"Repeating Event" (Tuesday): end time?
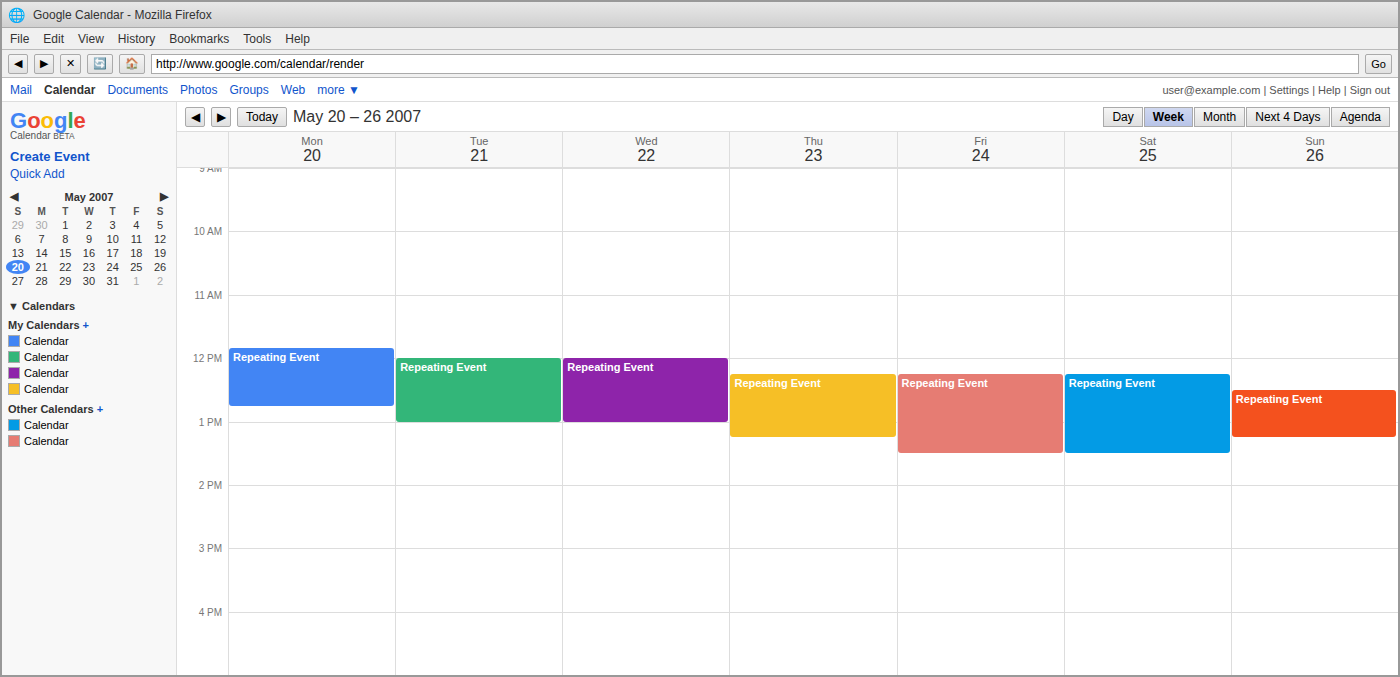
1:00 PM